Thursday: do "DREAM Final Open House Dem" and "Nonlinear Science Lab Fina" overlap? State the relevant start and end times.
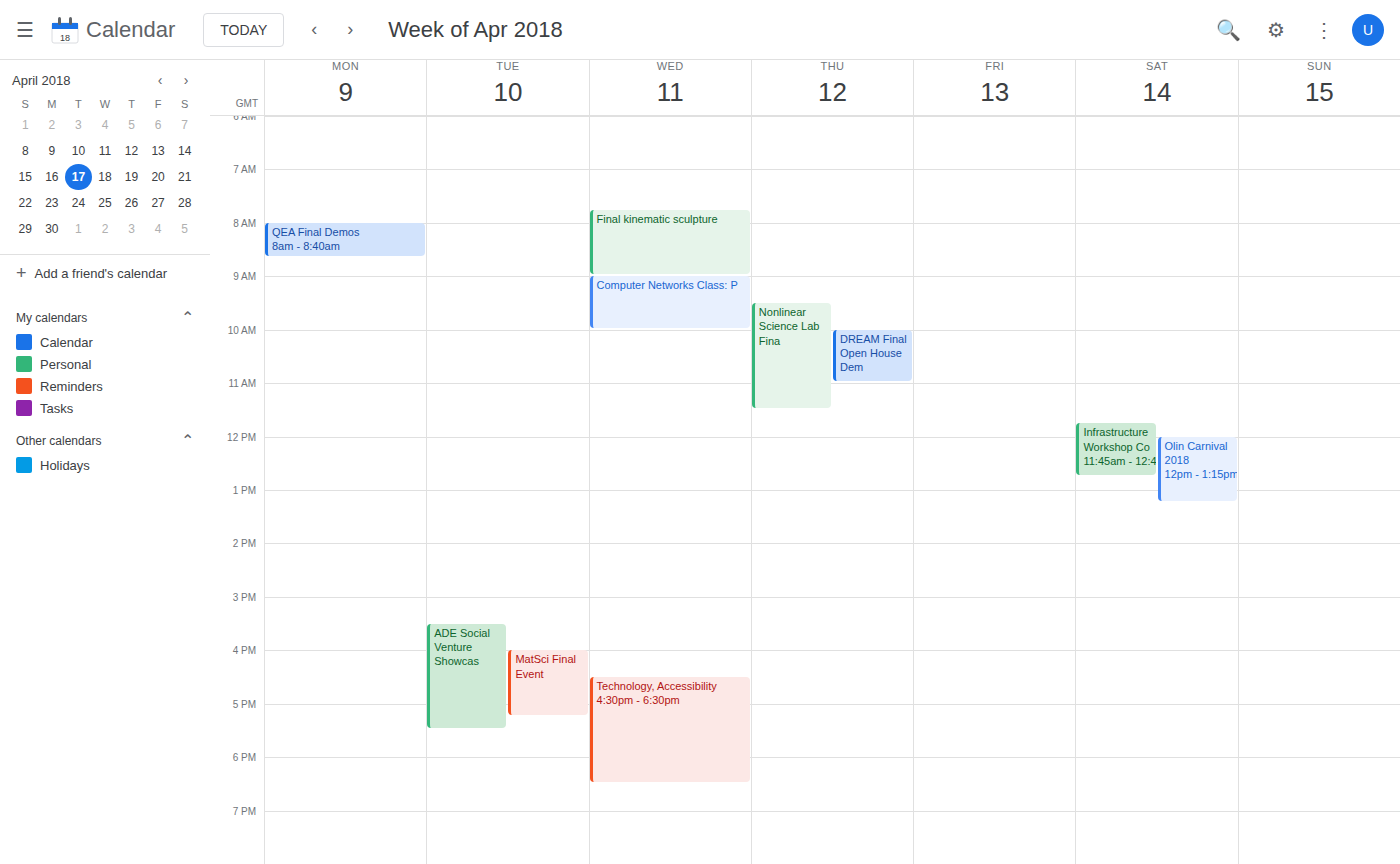
"DREAM Final Open House Dem" runs 10:00 AM to 11:00 AM, inside "Nonlinear Science Lab Fina" -- they overlap.